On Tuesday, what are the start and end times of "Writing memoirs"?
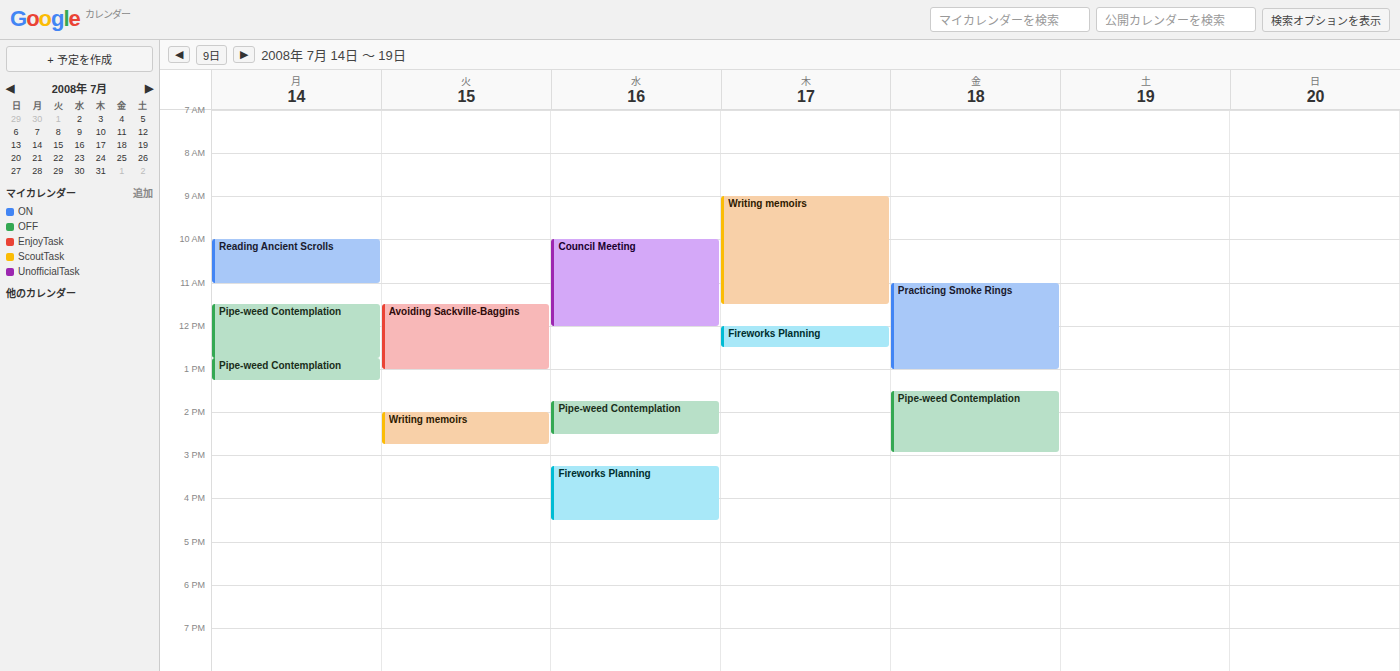
2:00 PM to 2:45 PM